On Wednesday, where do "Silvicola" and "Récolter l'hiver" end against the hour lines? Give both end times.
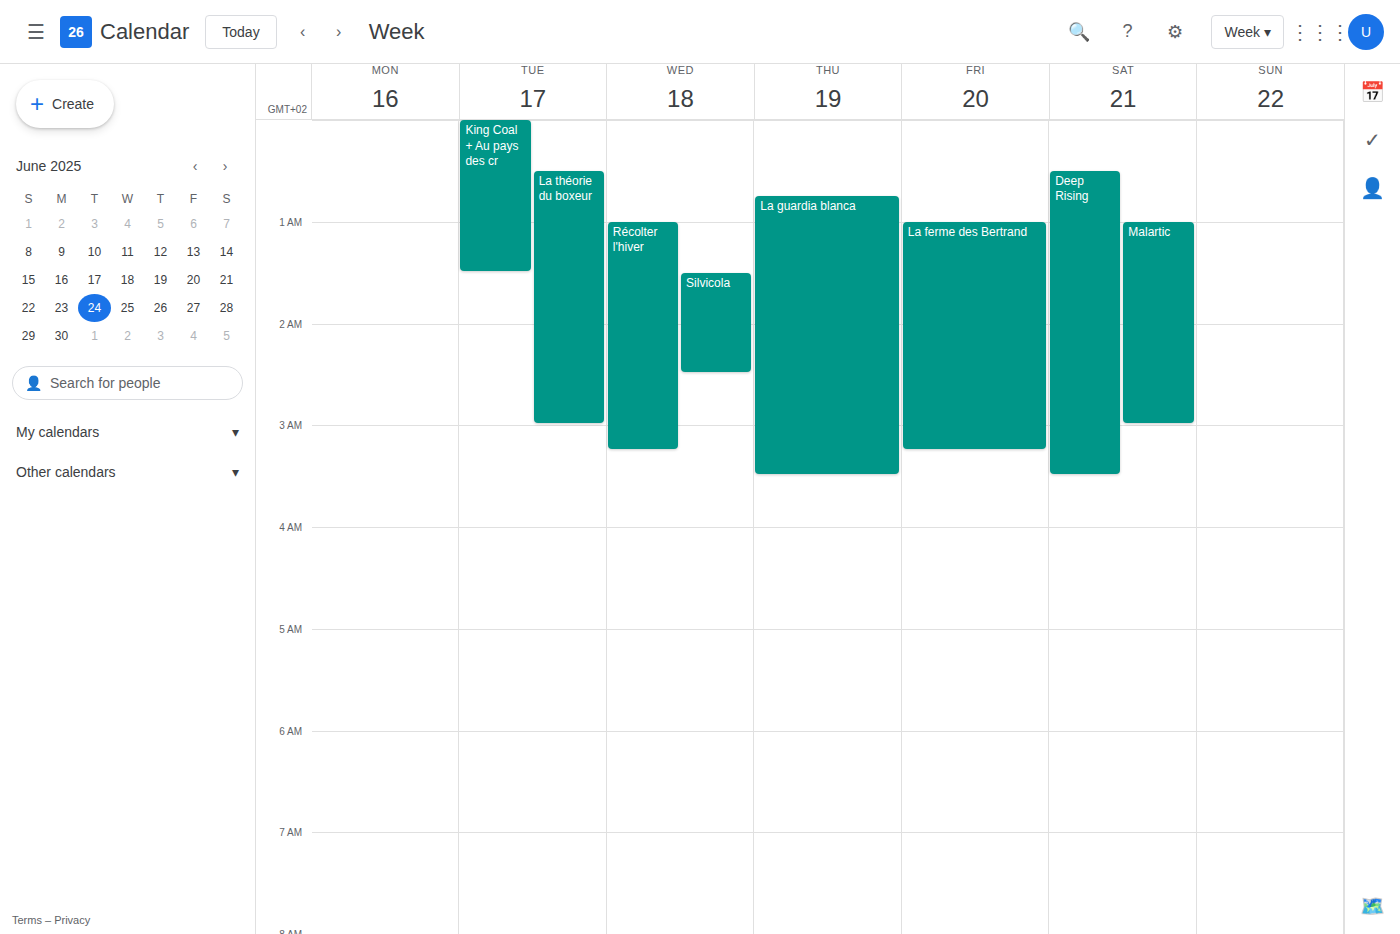
"Silvicola": 2:30 AM, halfway between the 2 AM and 3 AM lines. "Récolter l'hiver": 3:15 AM, neither: a quarter of the way from the 3 AM line to the 4 AM line.